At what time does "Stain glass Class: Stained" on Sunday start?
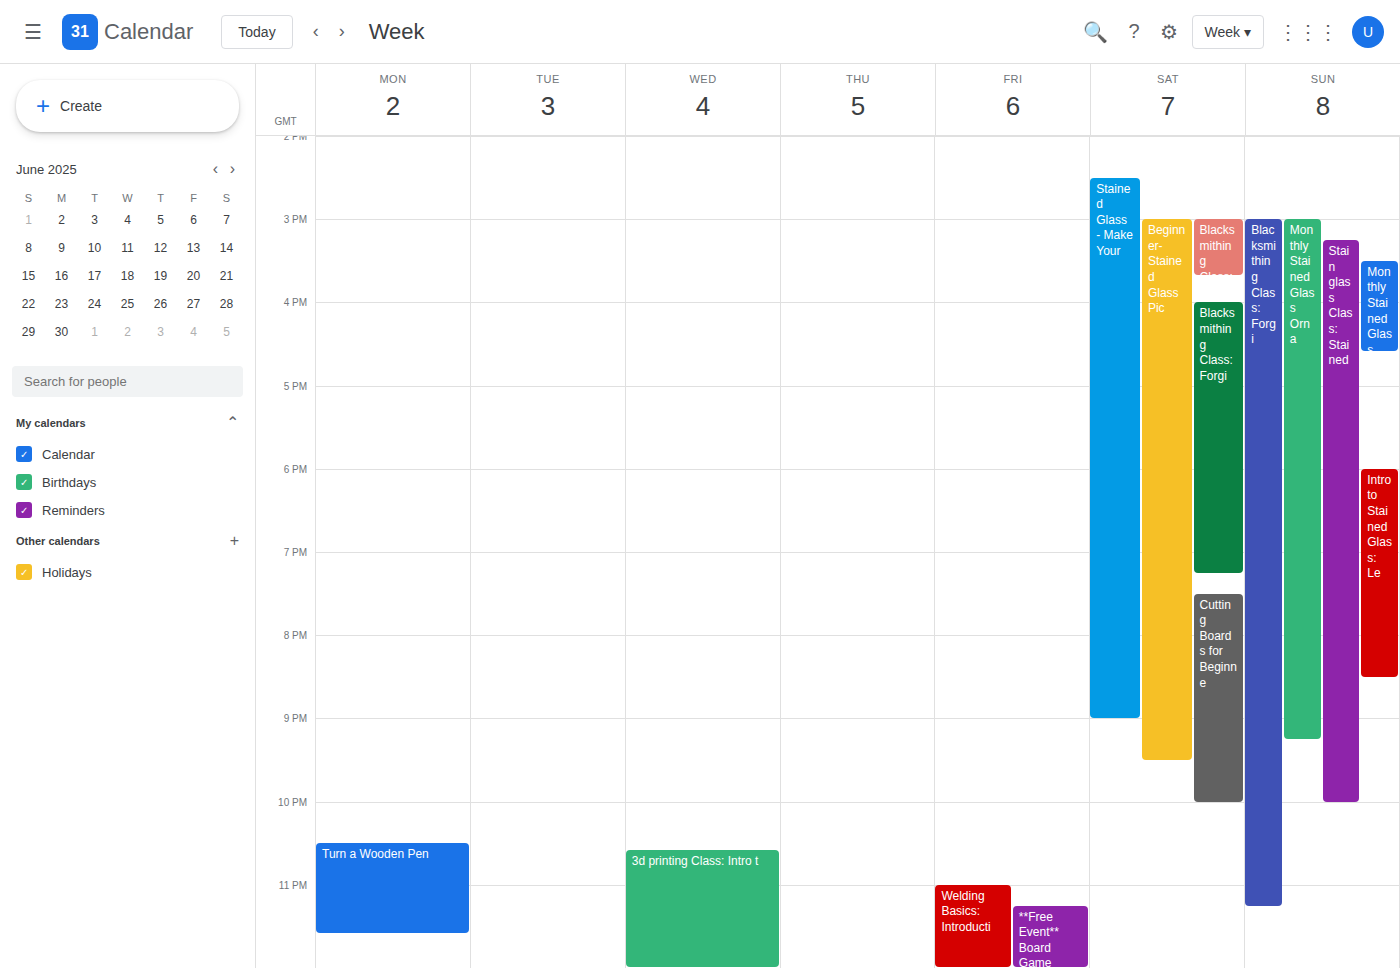
3:15 PM